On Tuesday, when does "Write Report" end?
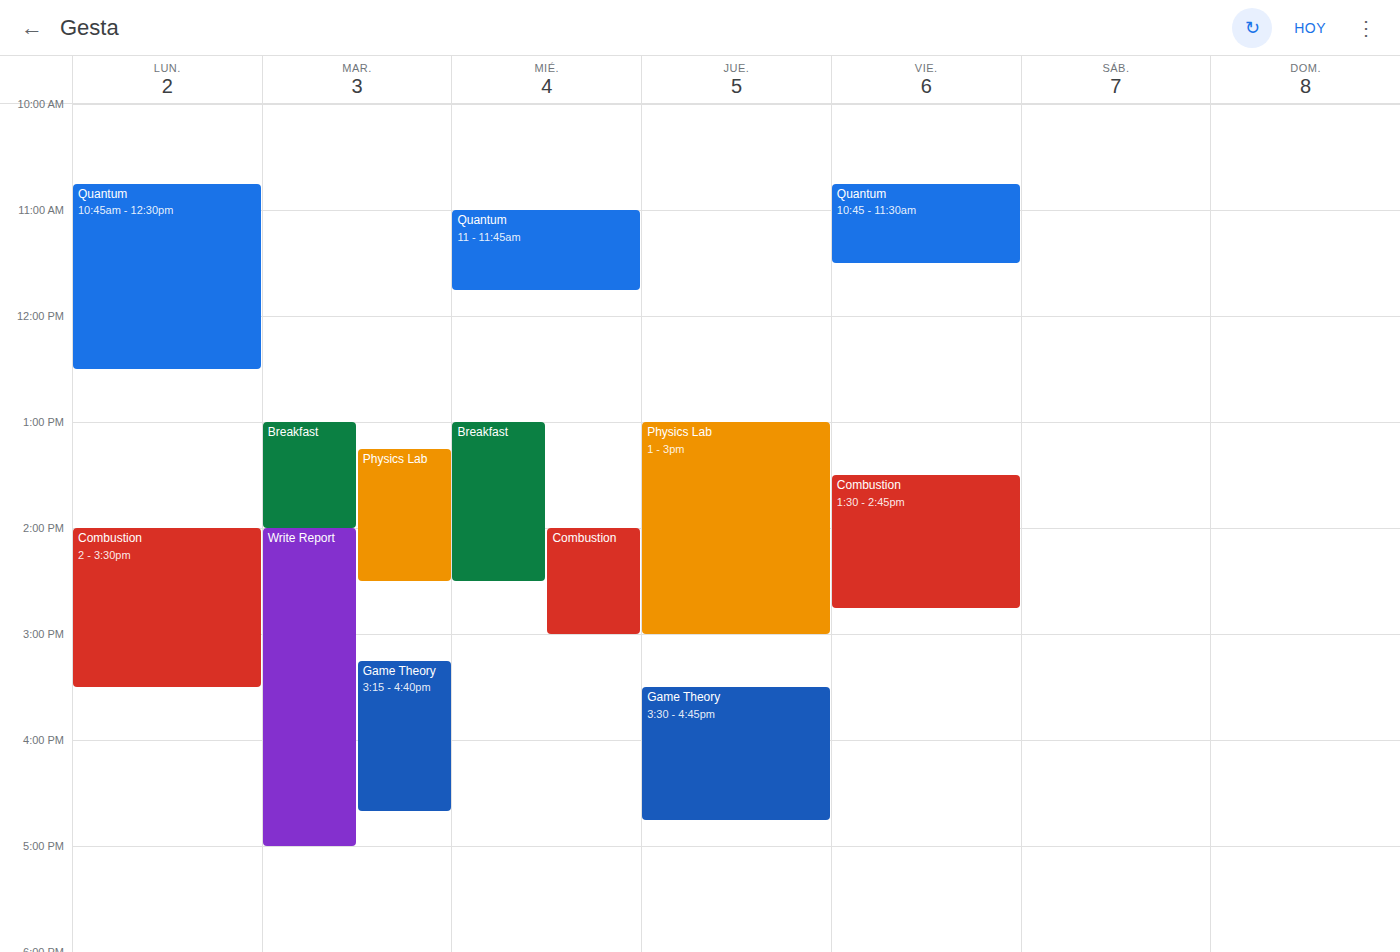
17:00